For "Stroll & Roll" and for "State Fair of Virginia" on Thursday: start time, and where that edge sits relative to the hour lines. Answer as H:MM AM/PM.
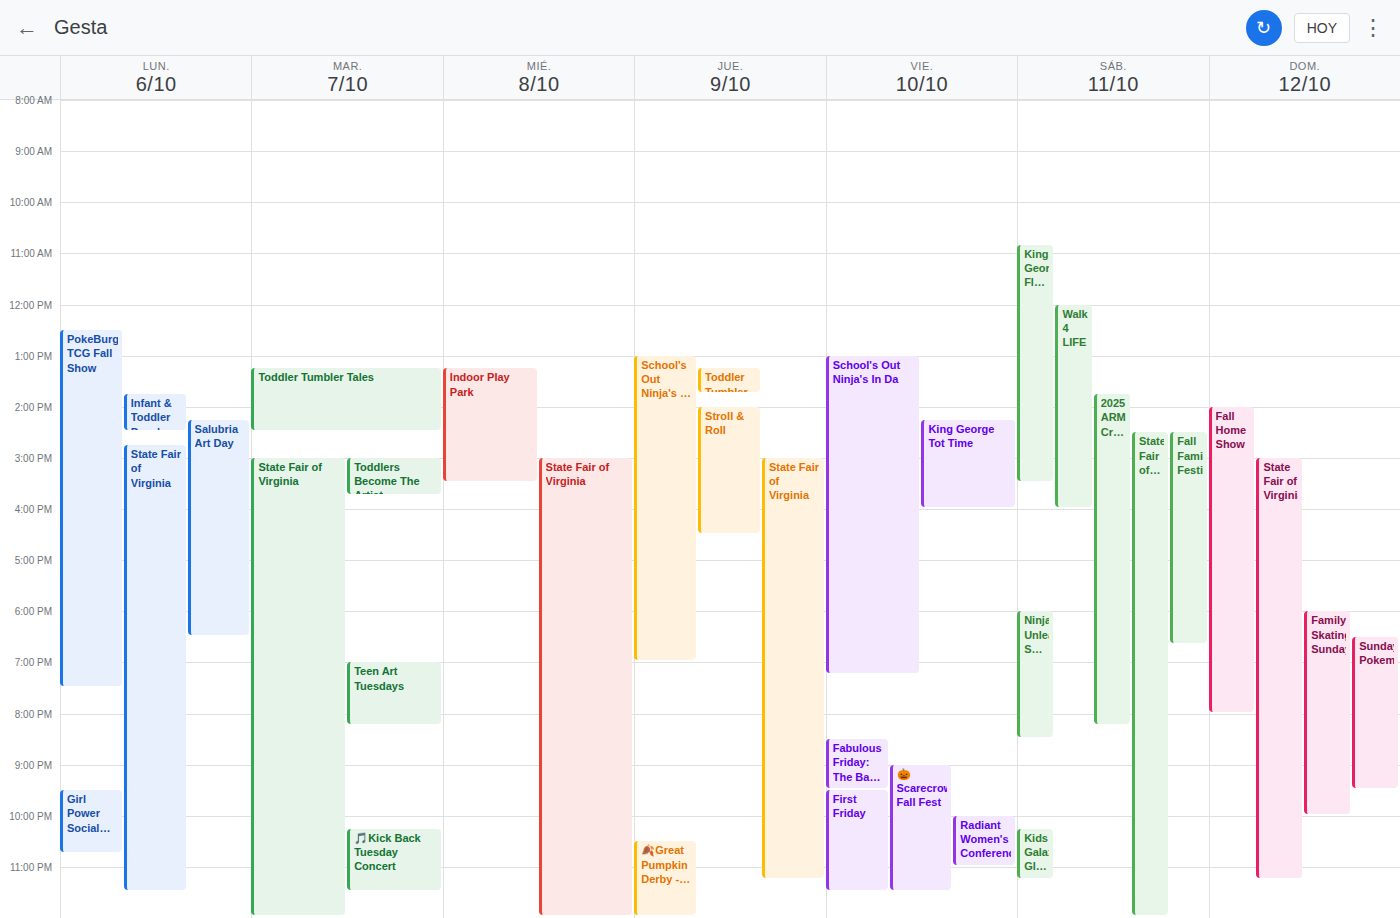
"Stroll & Roll": 2:00 PM, exactly on the 2 PM line. "State Fair of Virginia": 3:00 PM, exactly on the 3 PM line.